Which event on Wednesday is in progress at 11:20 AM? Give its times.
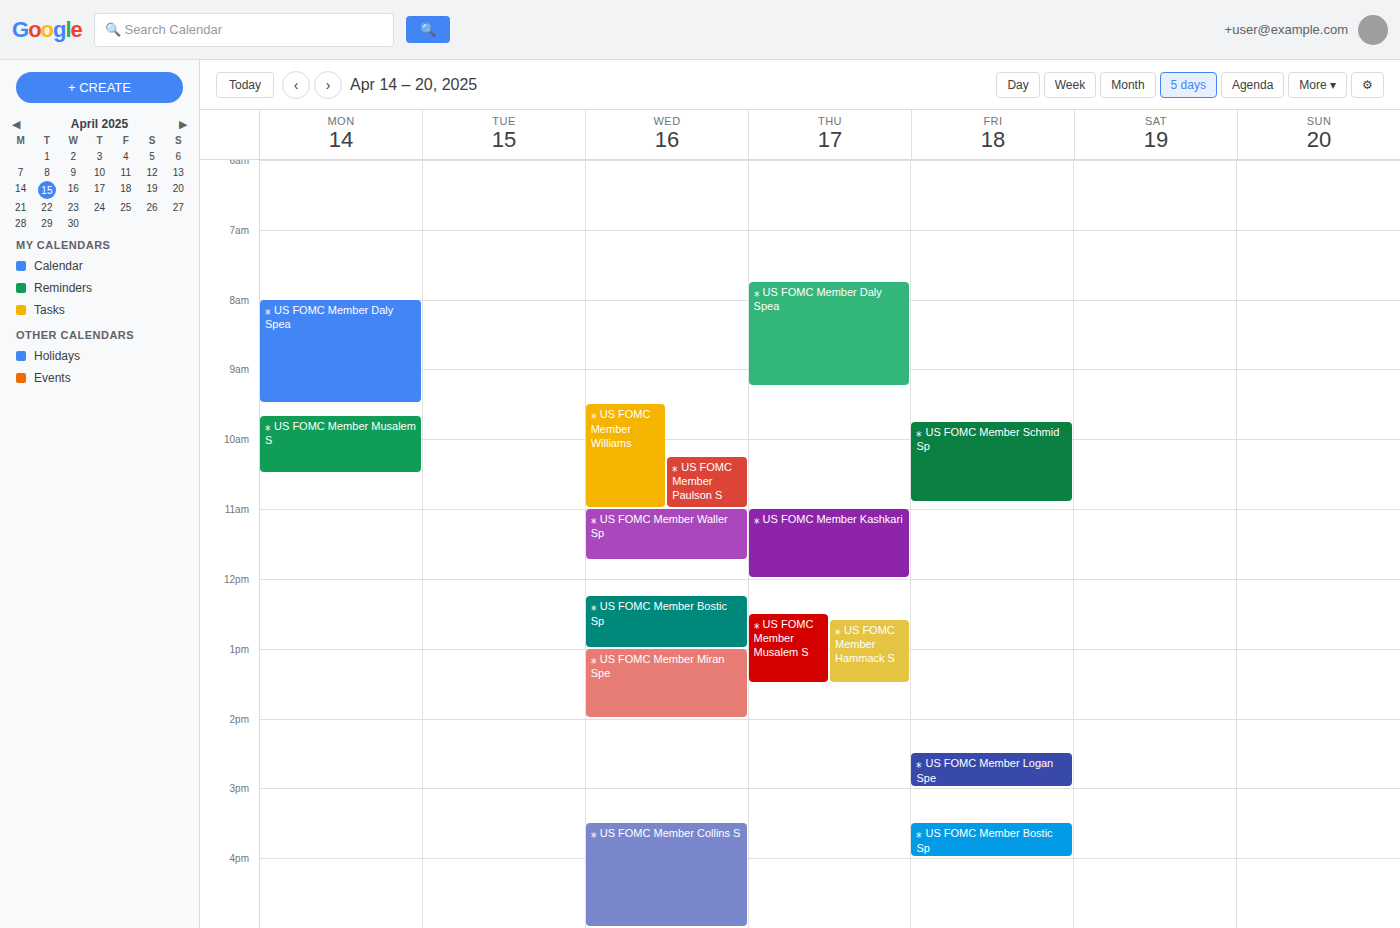
"⁎ US FOMC Member Waller Sp", 11:00 AM to 11:45 AM